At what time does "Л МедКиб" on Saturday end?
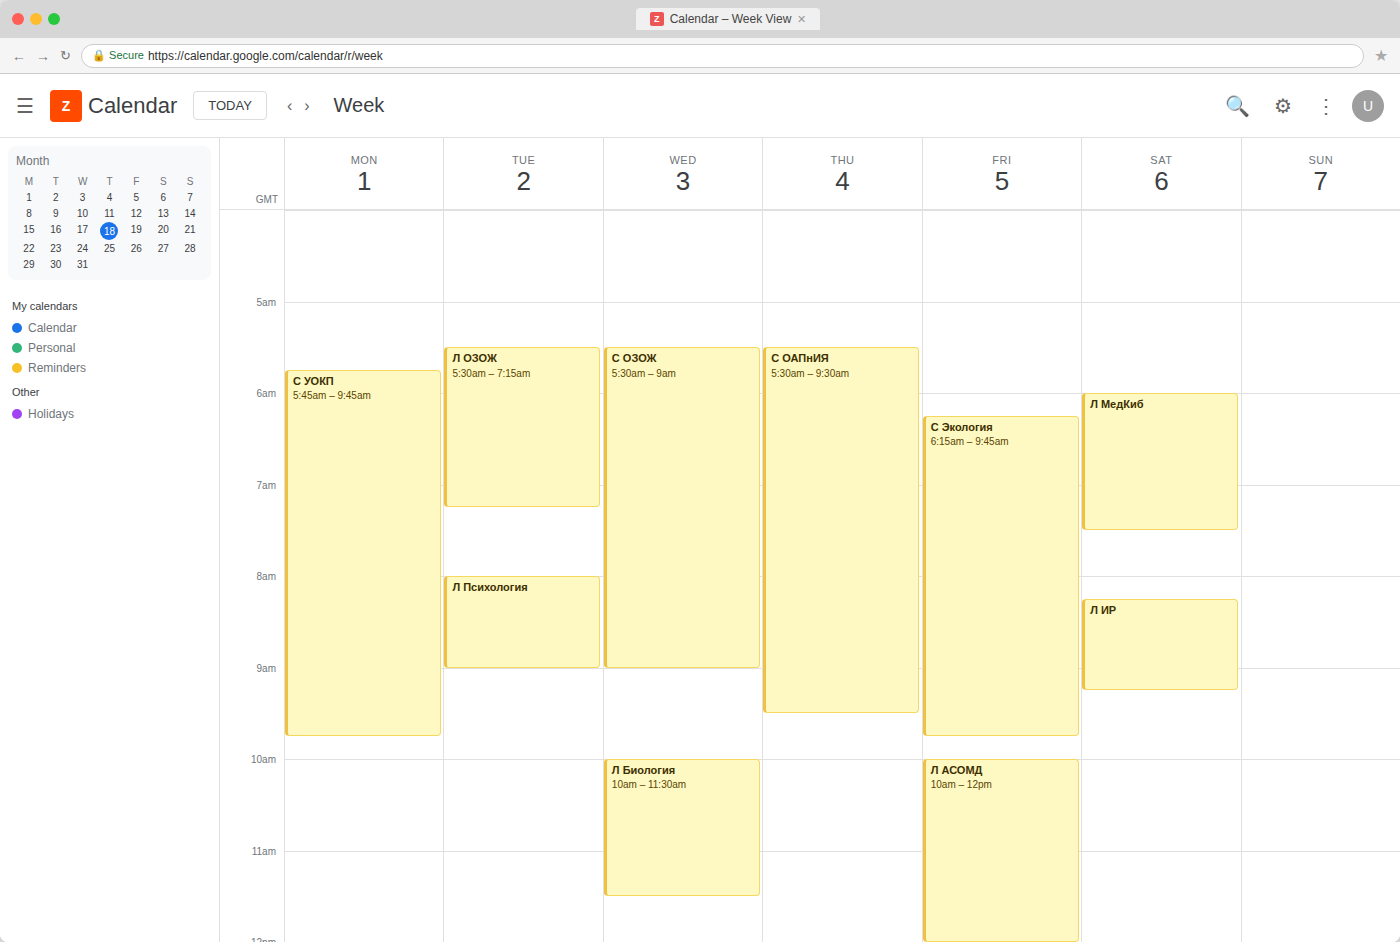
7:30 AM